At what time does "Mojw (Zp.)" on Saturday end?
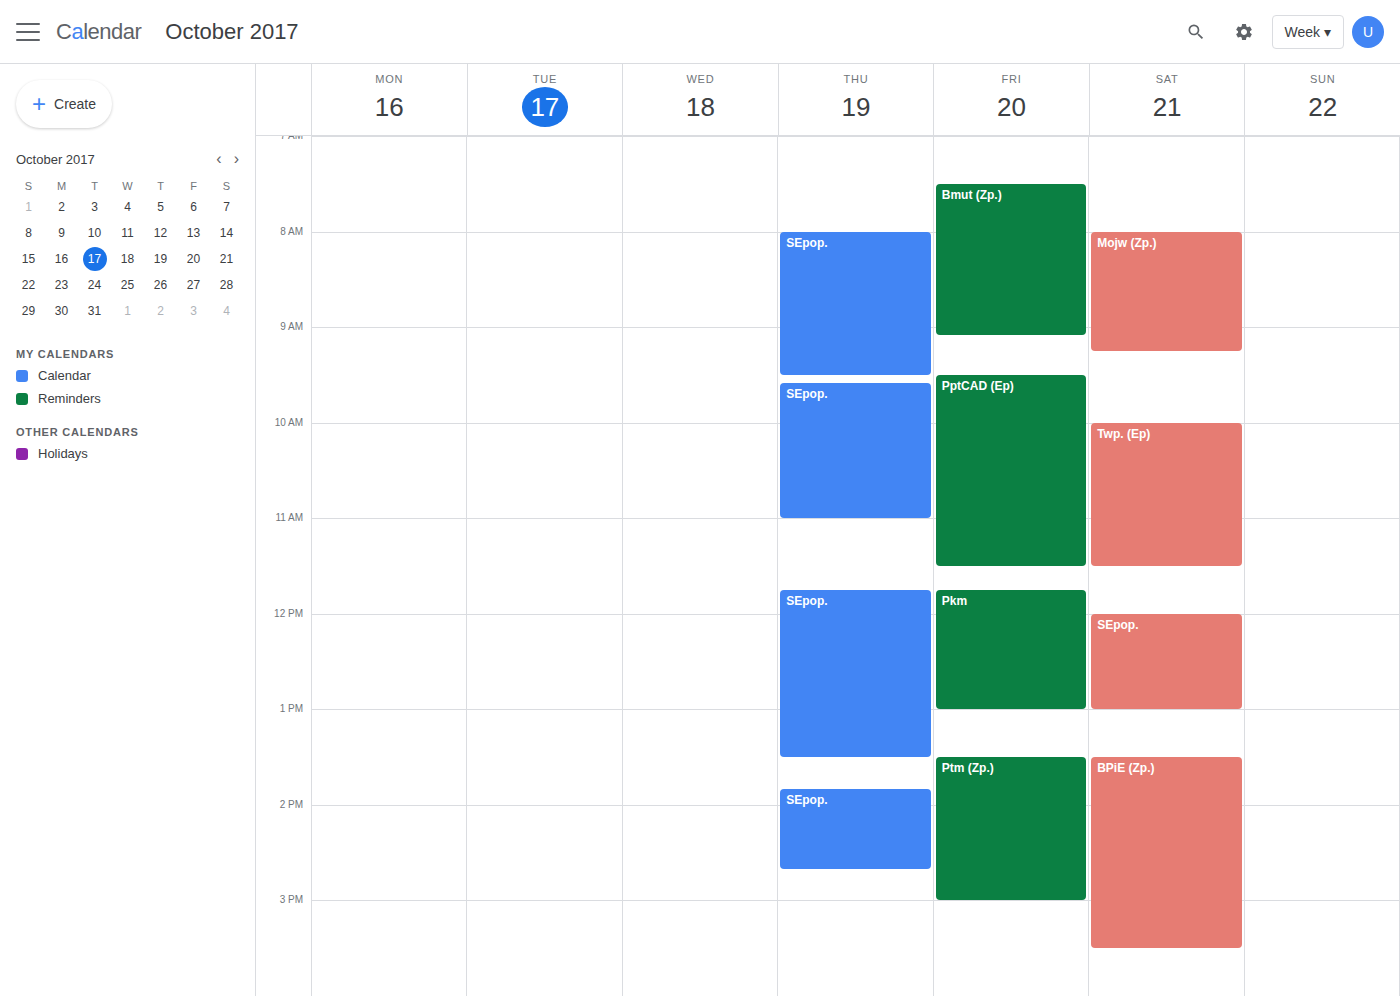
9:15 AM